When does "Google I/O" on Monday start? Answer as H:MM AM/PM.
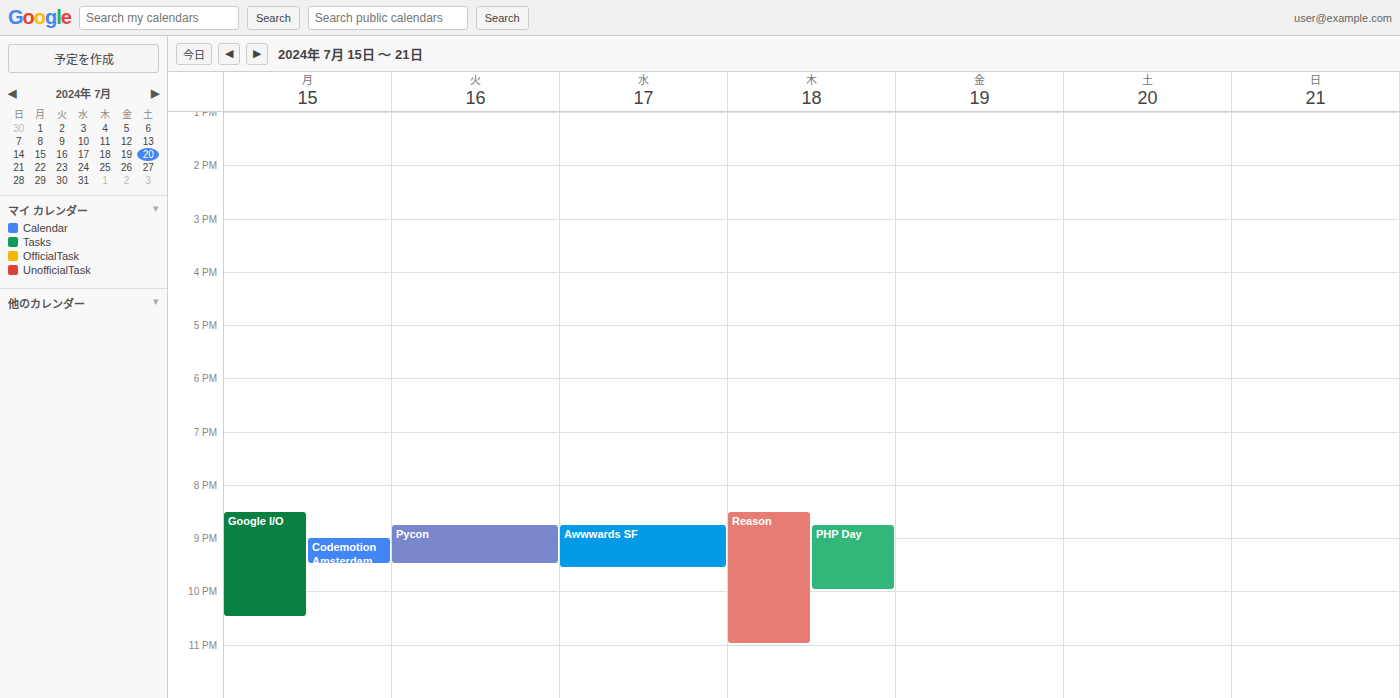
8:30 PM